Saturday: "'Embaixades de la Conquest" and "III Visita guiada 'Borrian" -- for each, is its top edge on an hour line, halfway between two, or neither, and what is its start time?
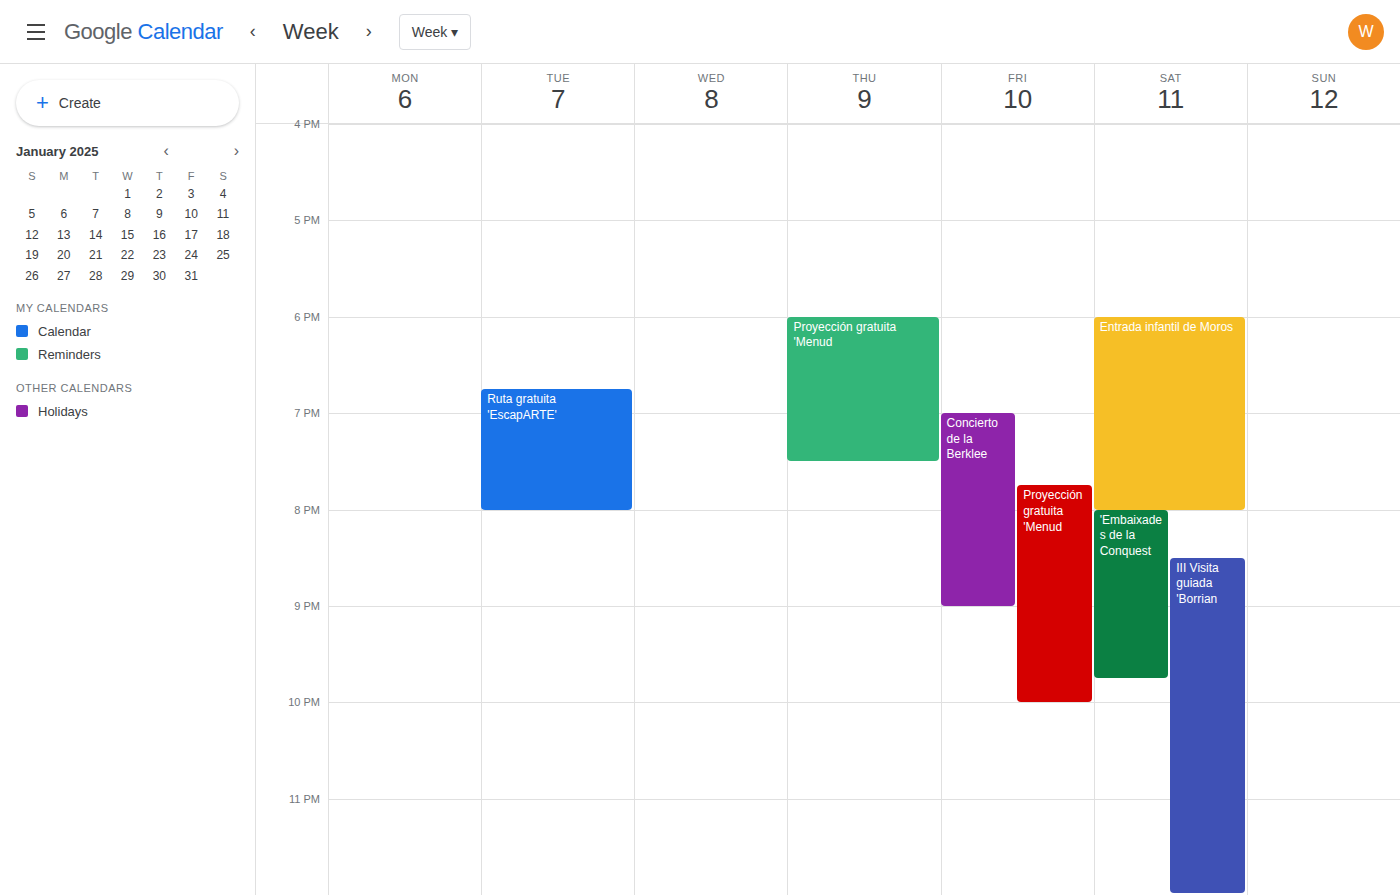
"'Embaixades de la Conquest": 8:00 PM, exactly on the 8 PM line. "III Visita guiada 'Borrian": 8:30 PM, halfway between the 8 PM and 9 PM lines.